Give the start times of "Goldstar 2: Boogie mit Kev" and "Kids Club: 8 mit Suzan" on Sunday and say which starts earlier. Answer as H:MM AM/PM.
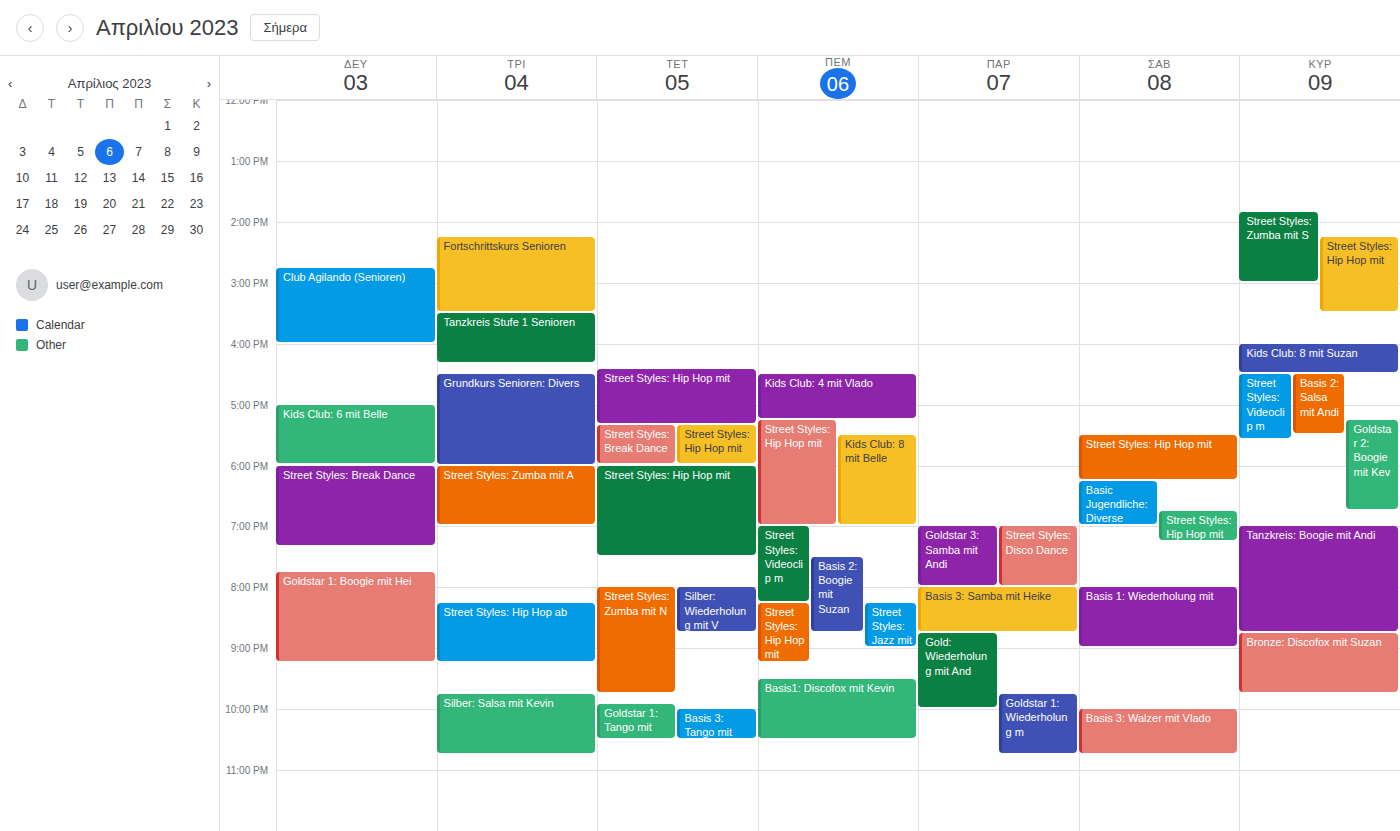
"Kids Club: 8 mit Suzan" 4:00 PM; "Goldstar 2: Boogie mit Kev" 5:15 PM.